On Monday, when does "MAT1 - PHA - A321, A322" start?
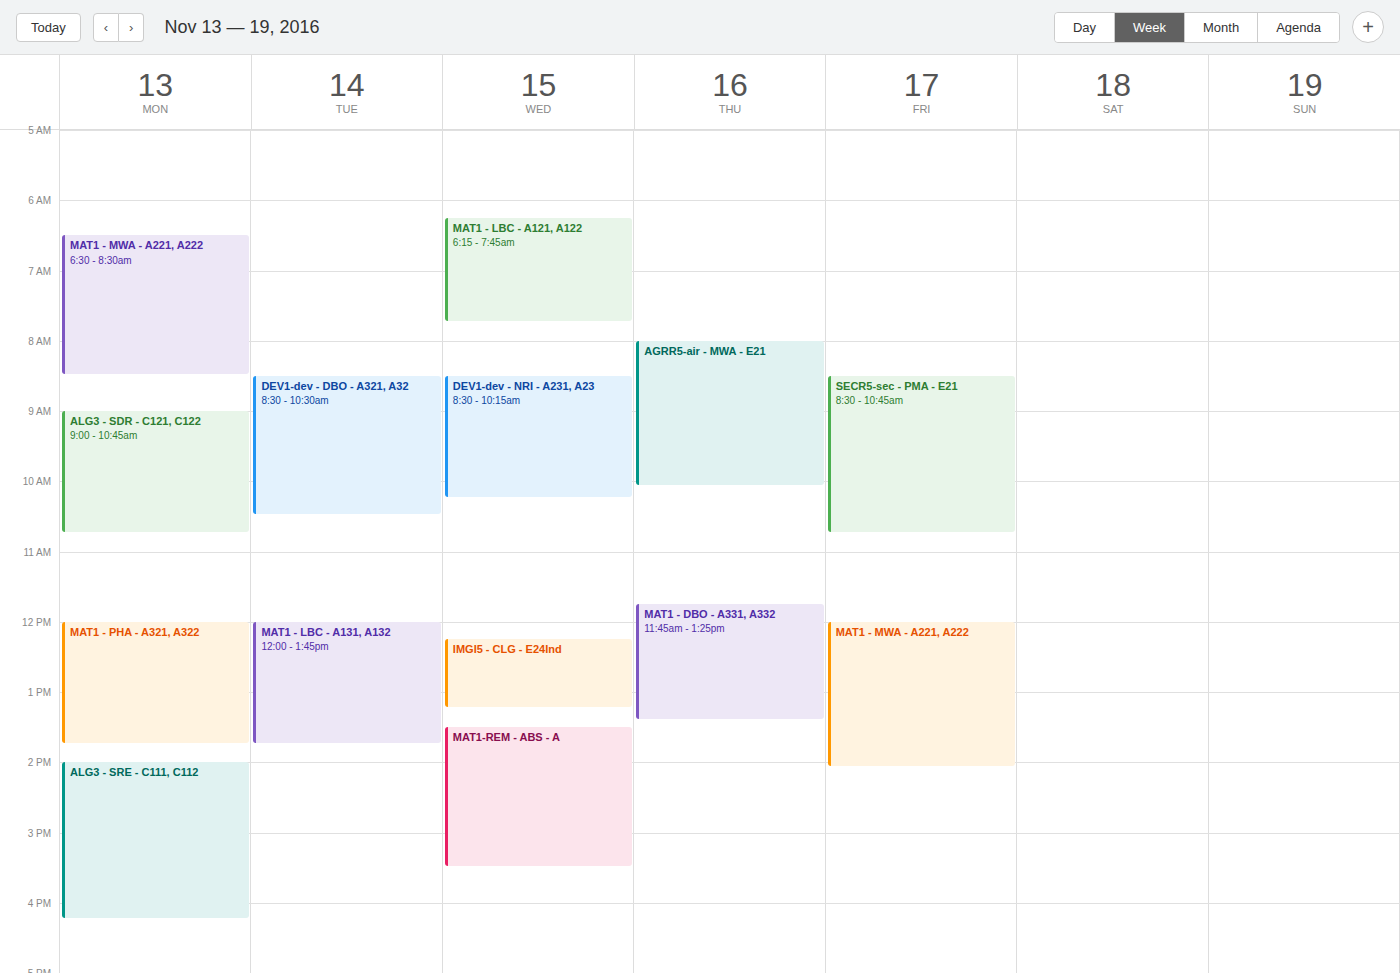
12:00 PM